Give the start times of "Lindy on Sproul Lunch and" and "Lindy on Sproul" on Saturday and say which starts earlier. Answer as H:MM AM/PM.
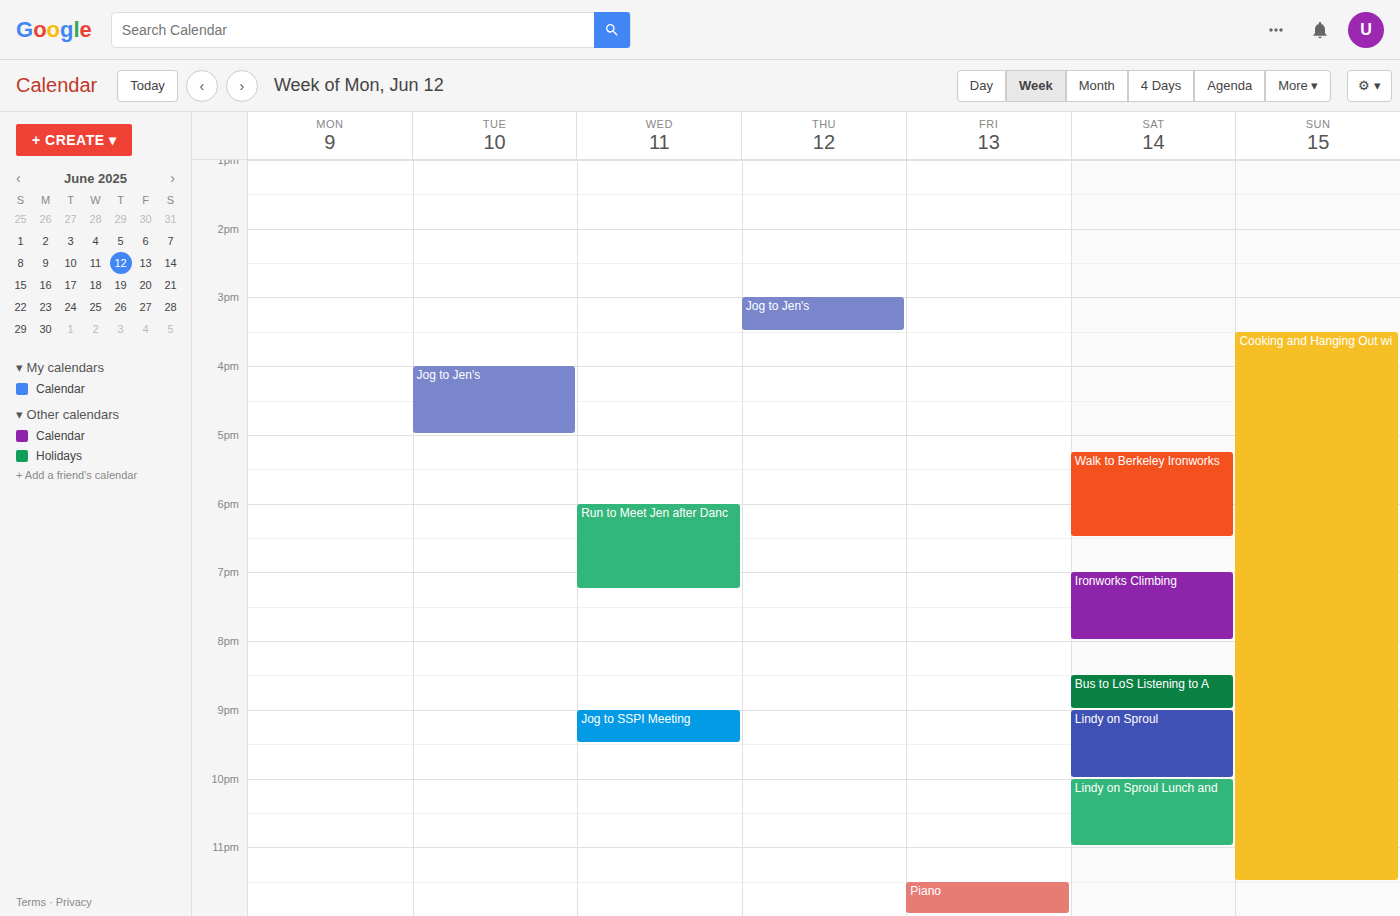
"Lindy on Sproul" 9:00 PM; "Lindy on Sproul Lunch and" 10:00 PM.